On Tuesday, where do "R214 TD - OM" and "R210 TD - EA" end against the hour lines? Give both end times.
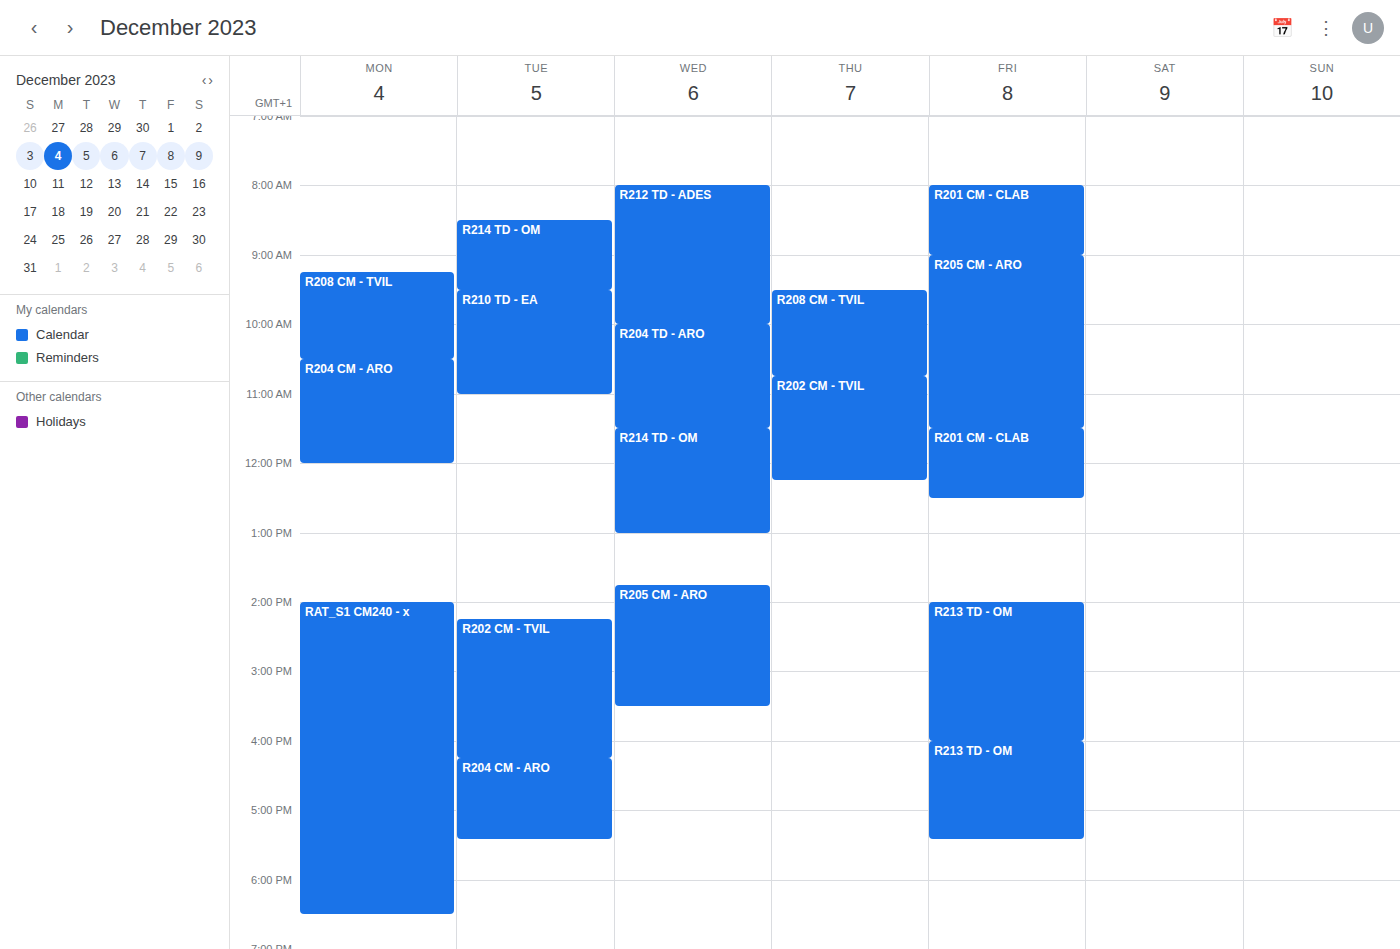
"R214 TD - OM": 9:30 AM, halfway between the 9 AM and 10 AM lines. "R210 TD - EA": 11:00 AM, exactly on the 11 AM line.